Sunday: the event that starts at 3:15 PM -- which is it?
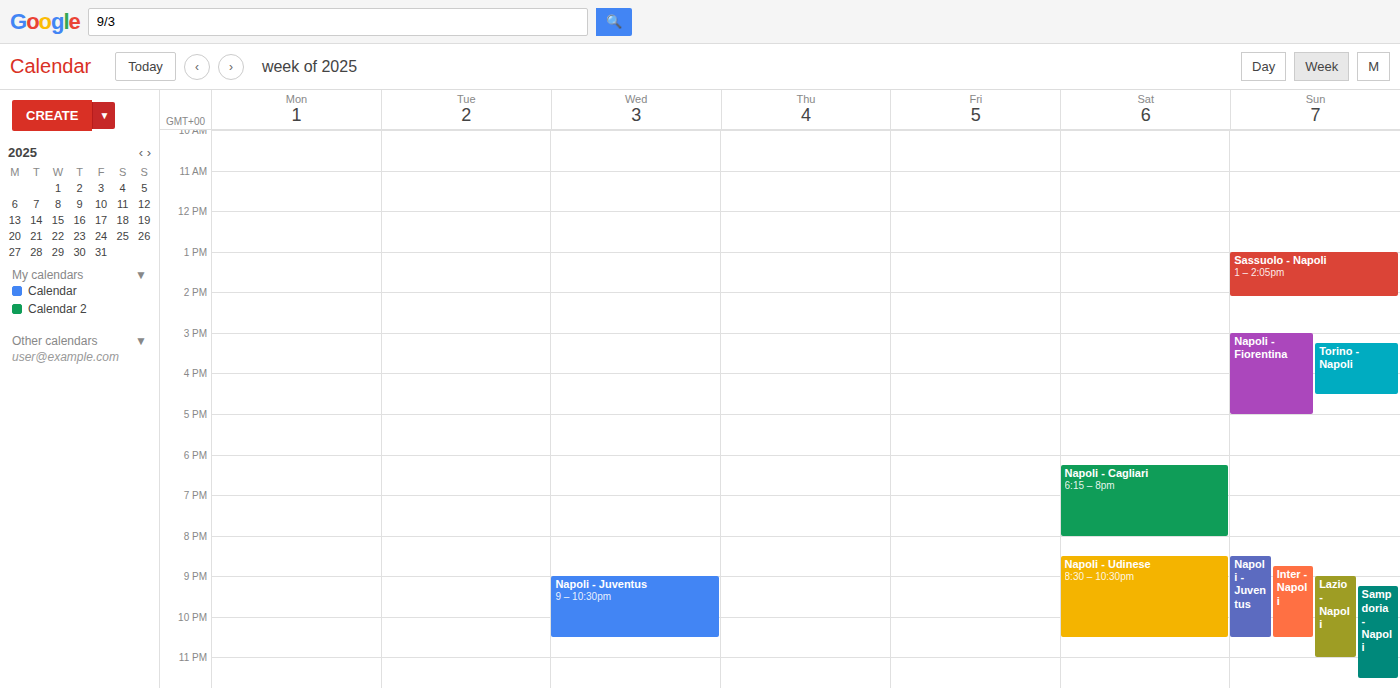
"Torino - Napoli"